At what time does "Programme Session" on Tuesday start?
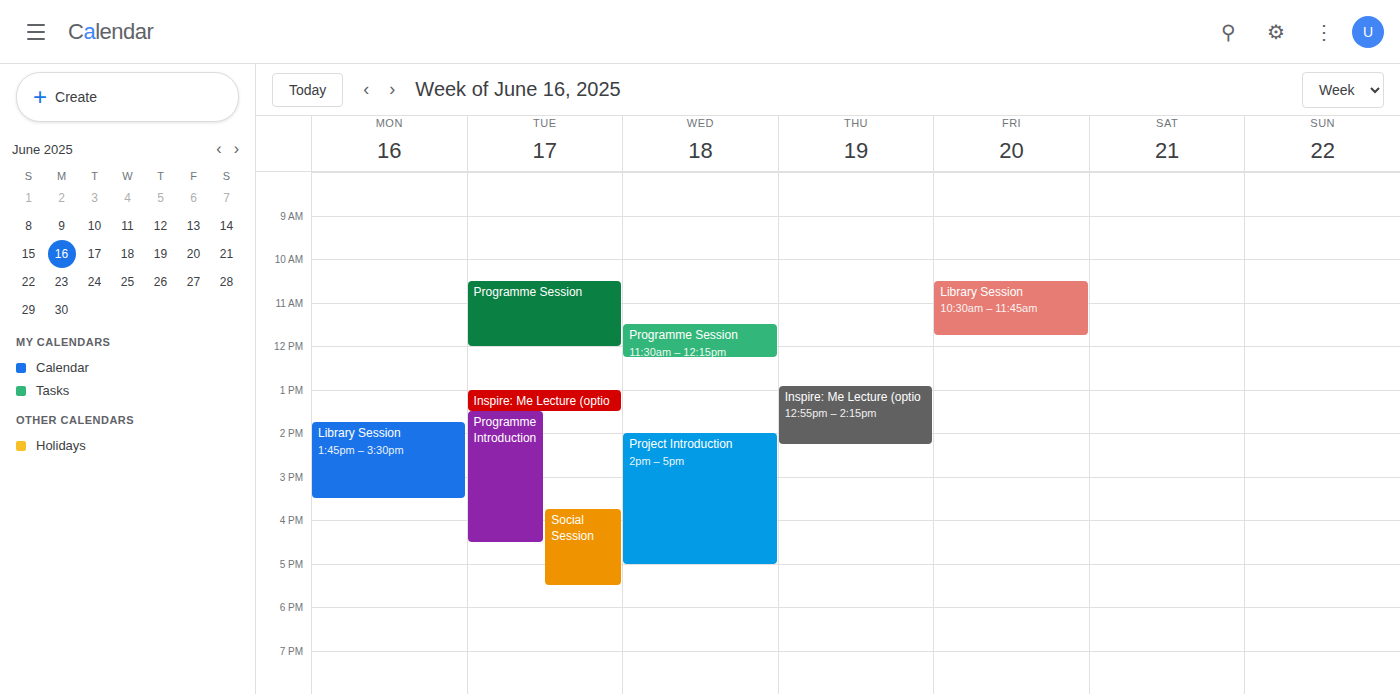
10:30 AM